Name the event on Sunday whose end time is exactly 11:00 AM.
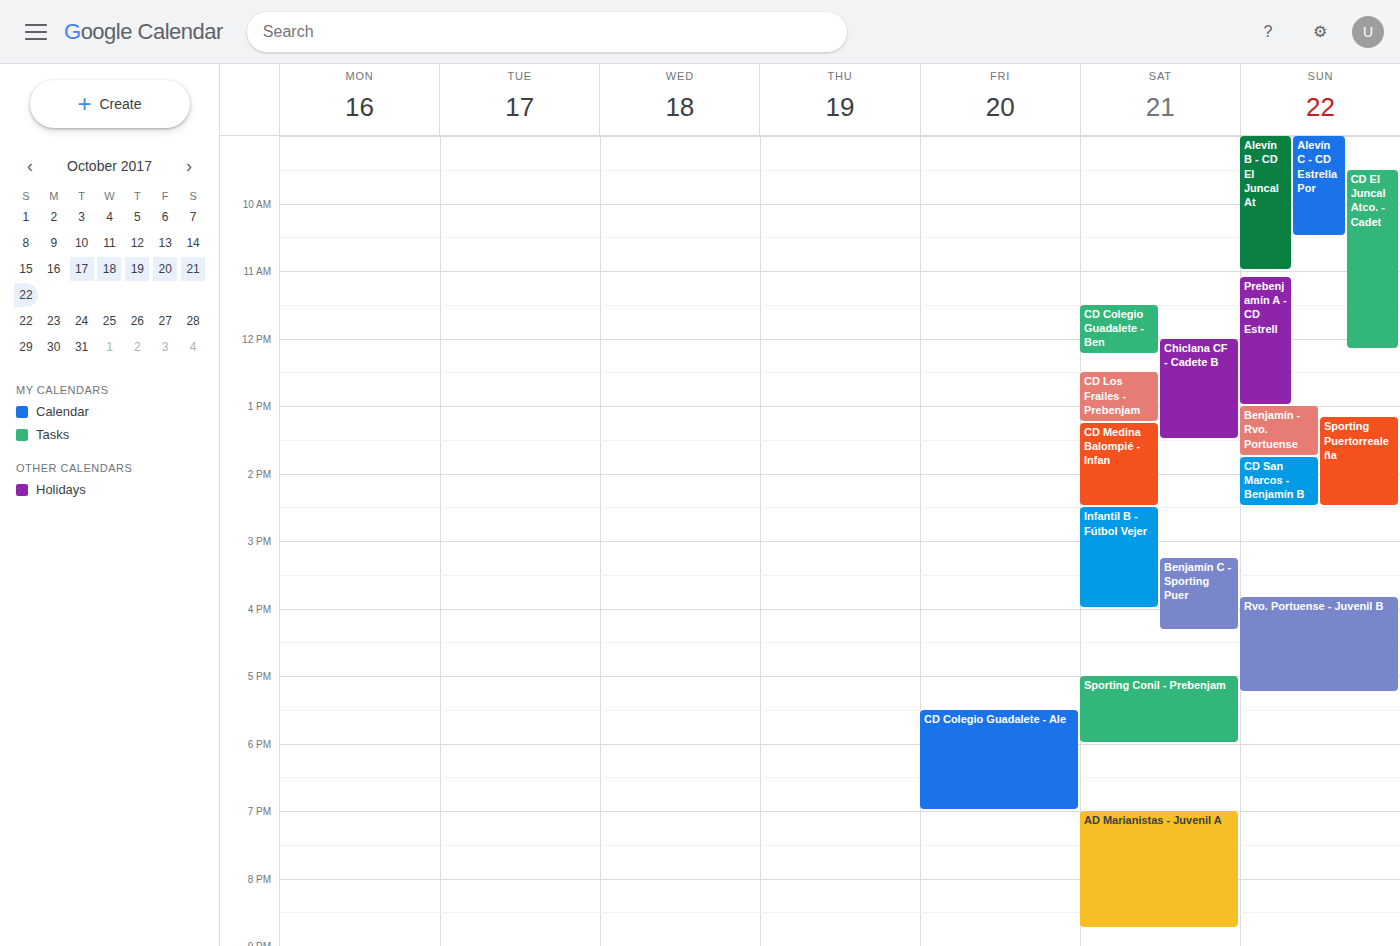
"Alevín B - CD El Juncal At"